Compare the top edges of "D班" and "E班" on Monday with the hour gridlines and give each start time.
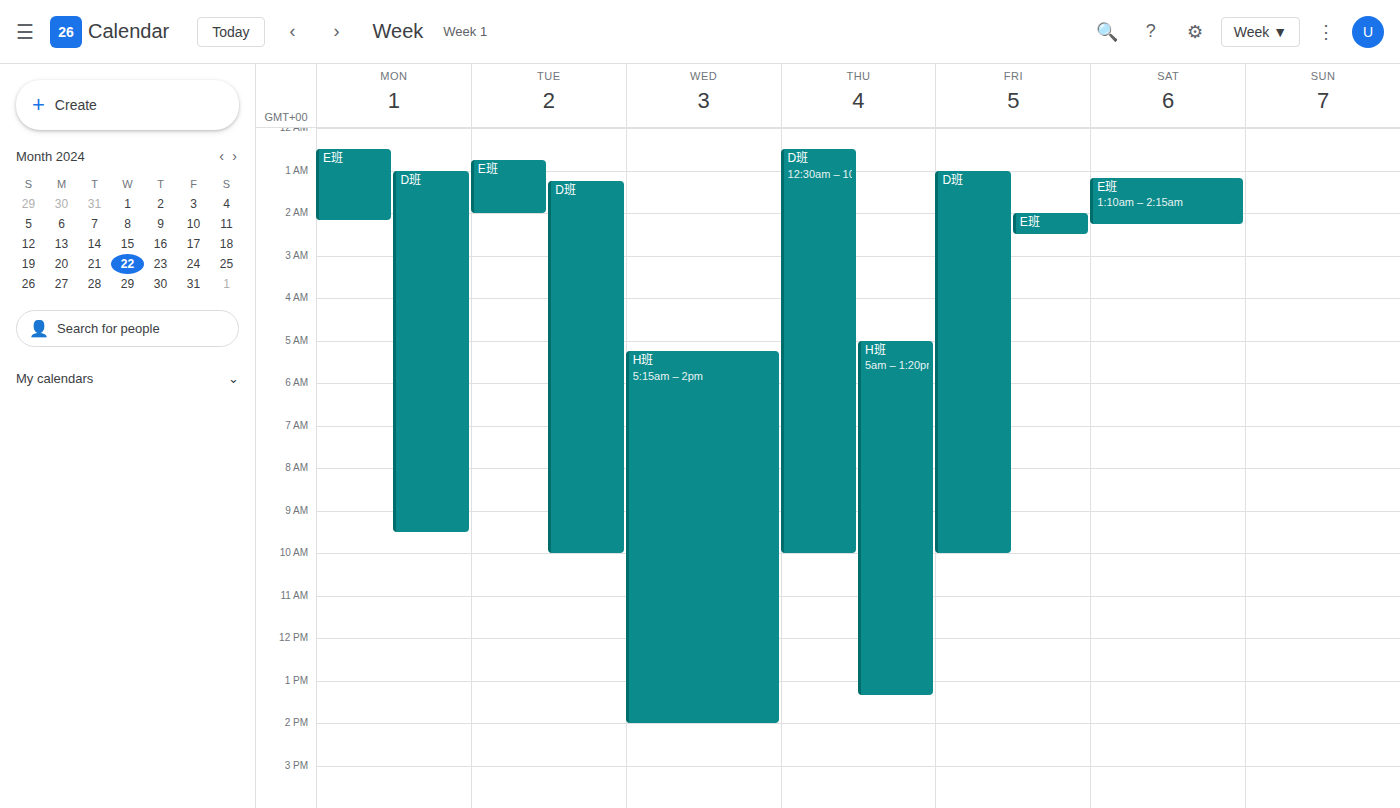
"D班": 1:00 AM, exactly on the 1 AM line. "E班": 12:30 AM, halfway between the 12 AM and 1 AM lines.